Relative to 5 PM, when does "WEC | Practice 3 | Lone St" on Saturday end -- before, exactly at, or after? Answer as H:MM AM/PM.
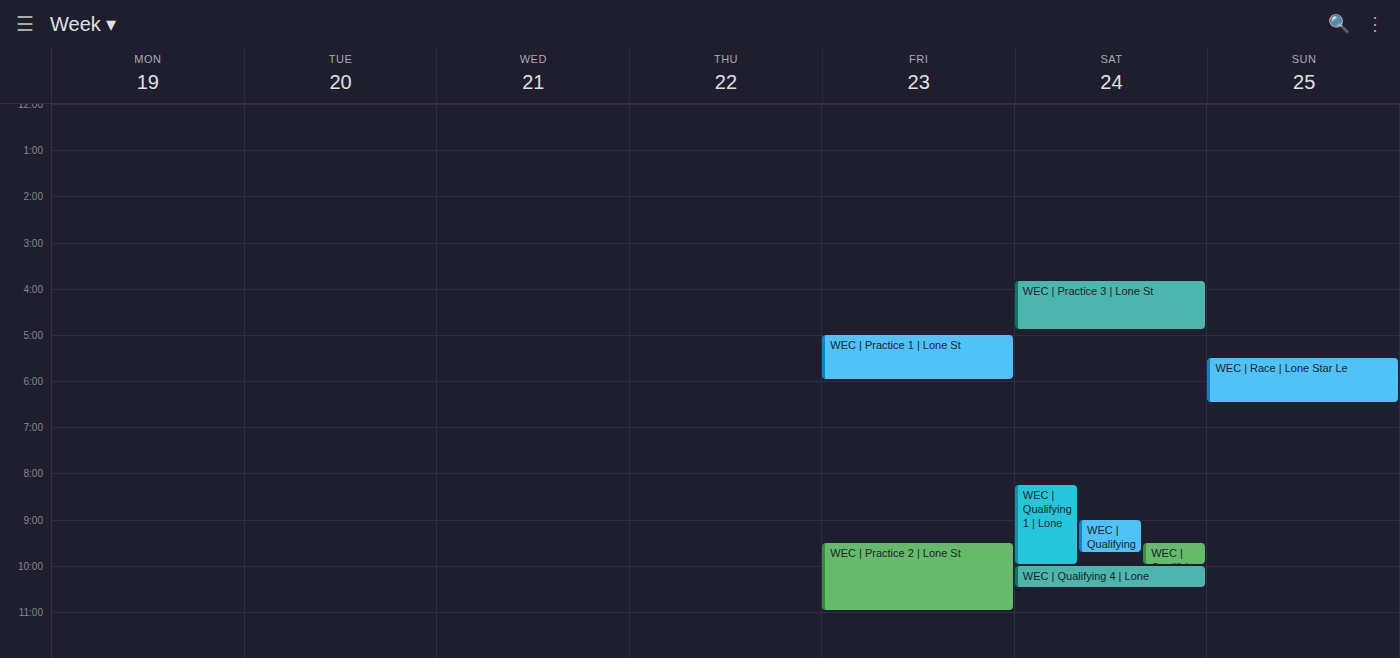
4:55 PM -- before 5 PM, 5 minutes above the 5 PM line.